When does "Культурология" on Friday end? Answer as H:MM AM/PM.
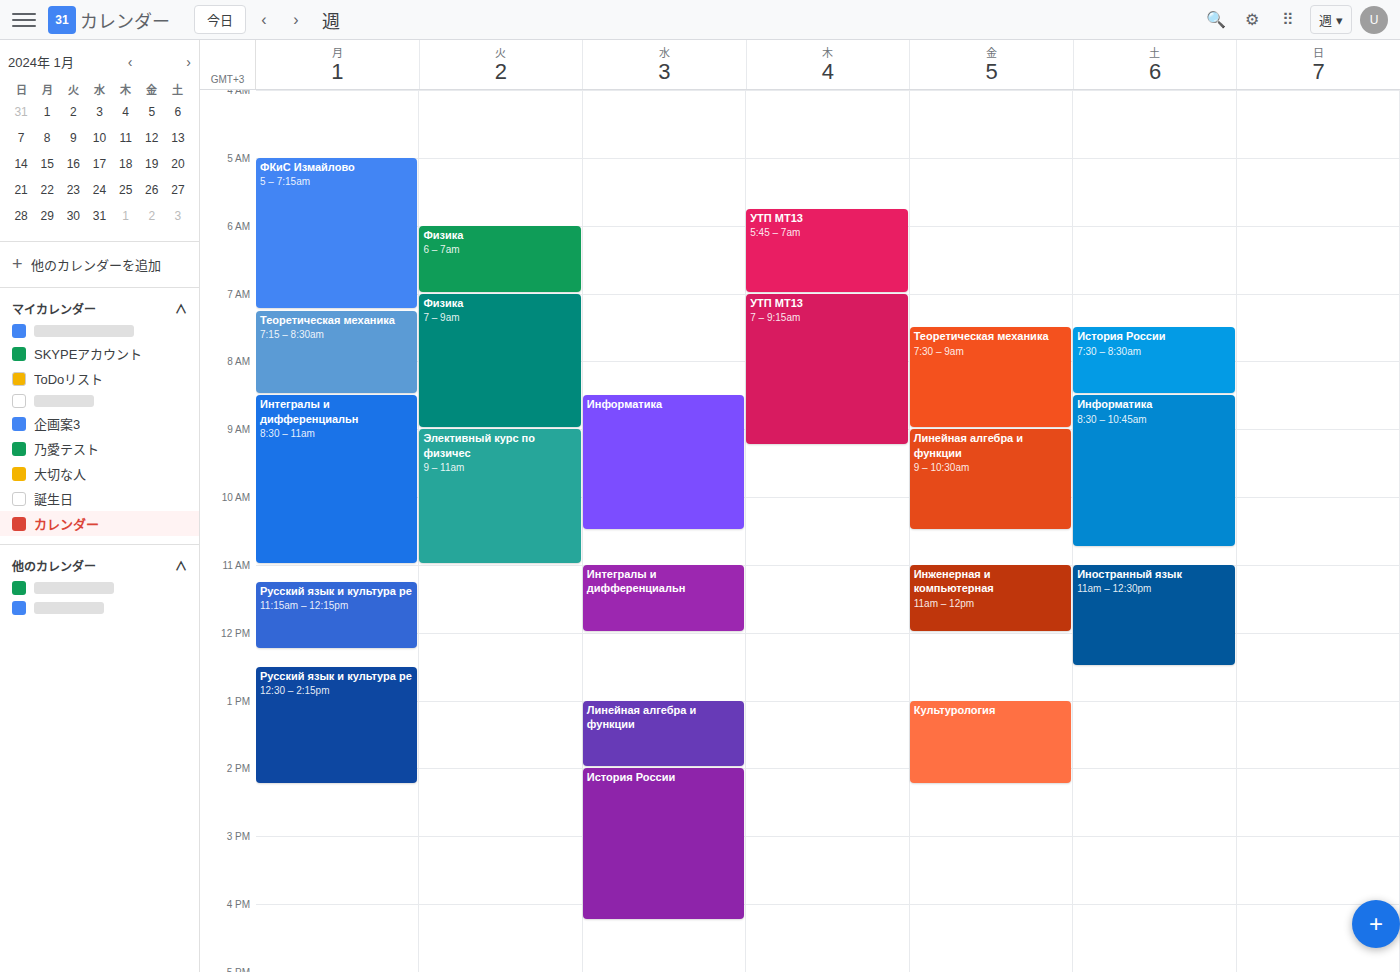
2:15 PM